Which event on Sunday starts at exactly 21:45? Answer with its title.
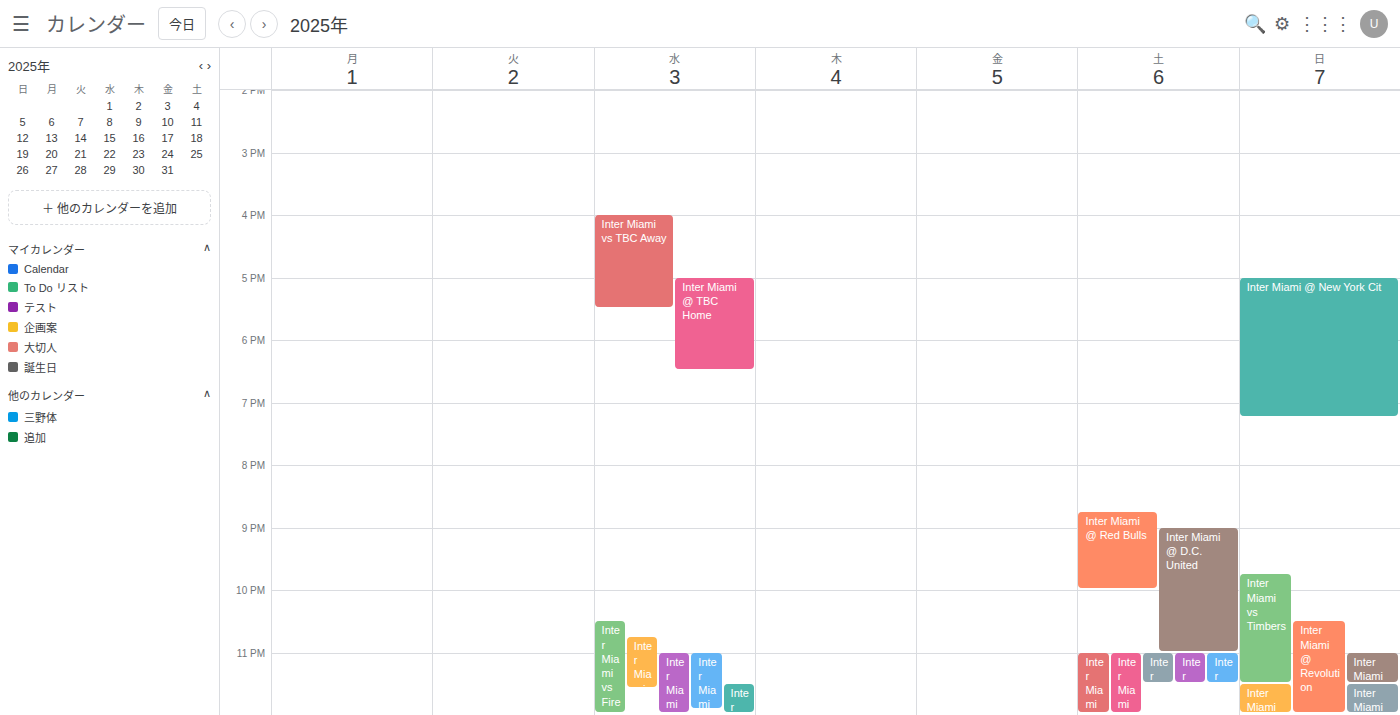
"Inter Miami vs Timbers"